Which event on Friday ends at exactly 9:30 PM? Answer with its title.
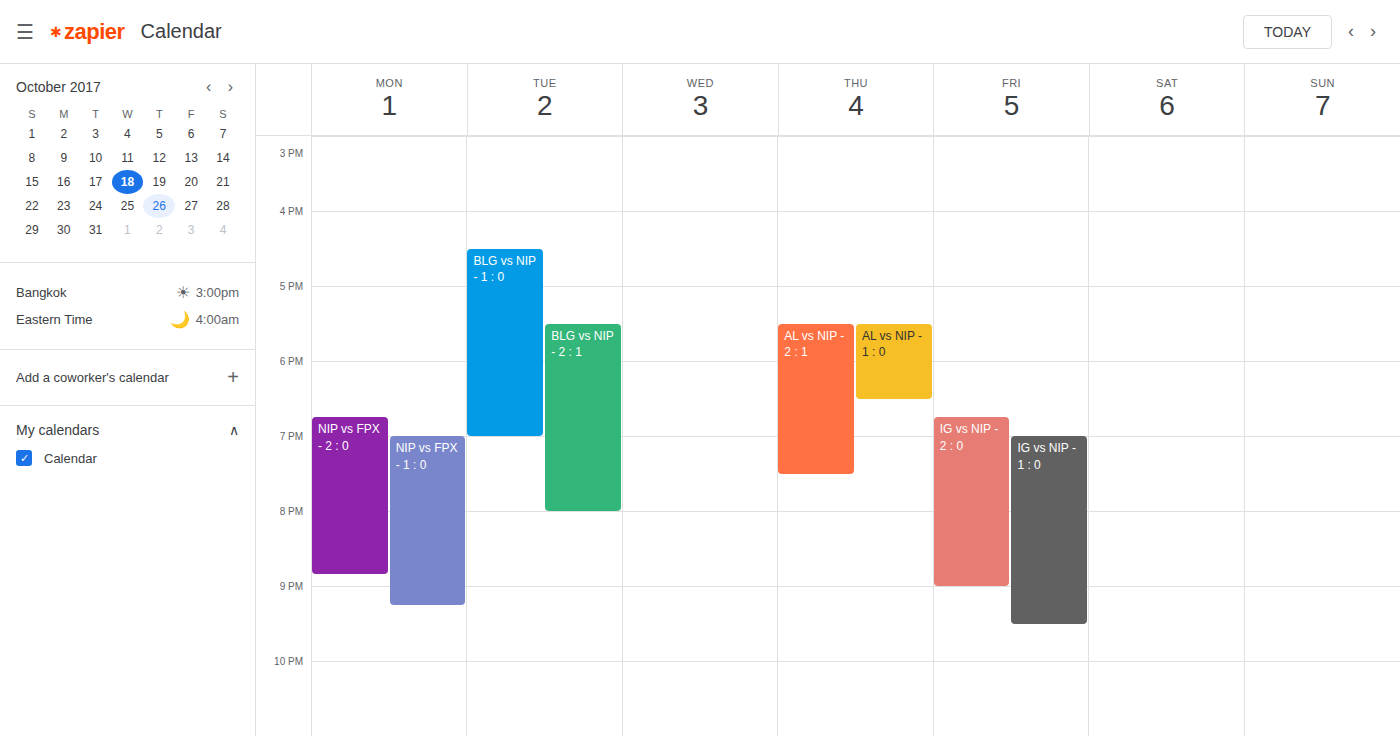
"IG vs NIP - 1 : 0"